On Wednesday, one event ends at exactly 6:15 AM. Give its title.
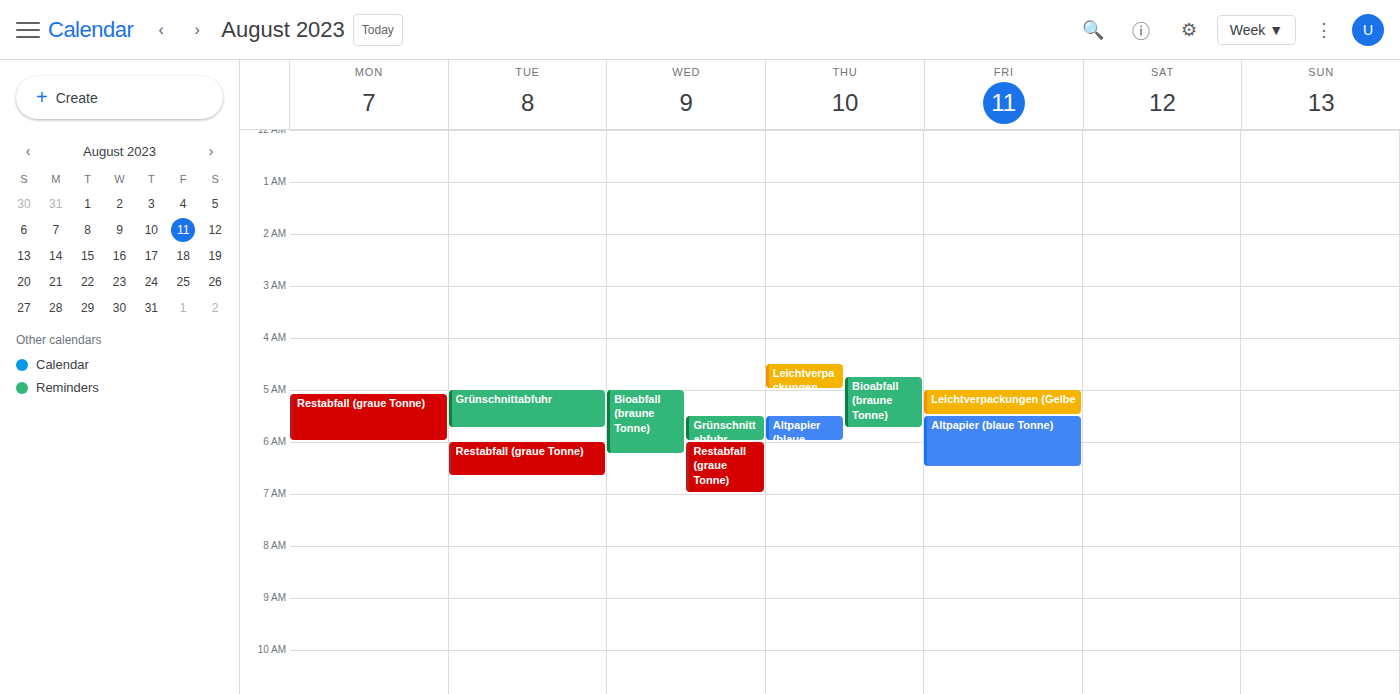
"Bioabfall (braune Tonne)"